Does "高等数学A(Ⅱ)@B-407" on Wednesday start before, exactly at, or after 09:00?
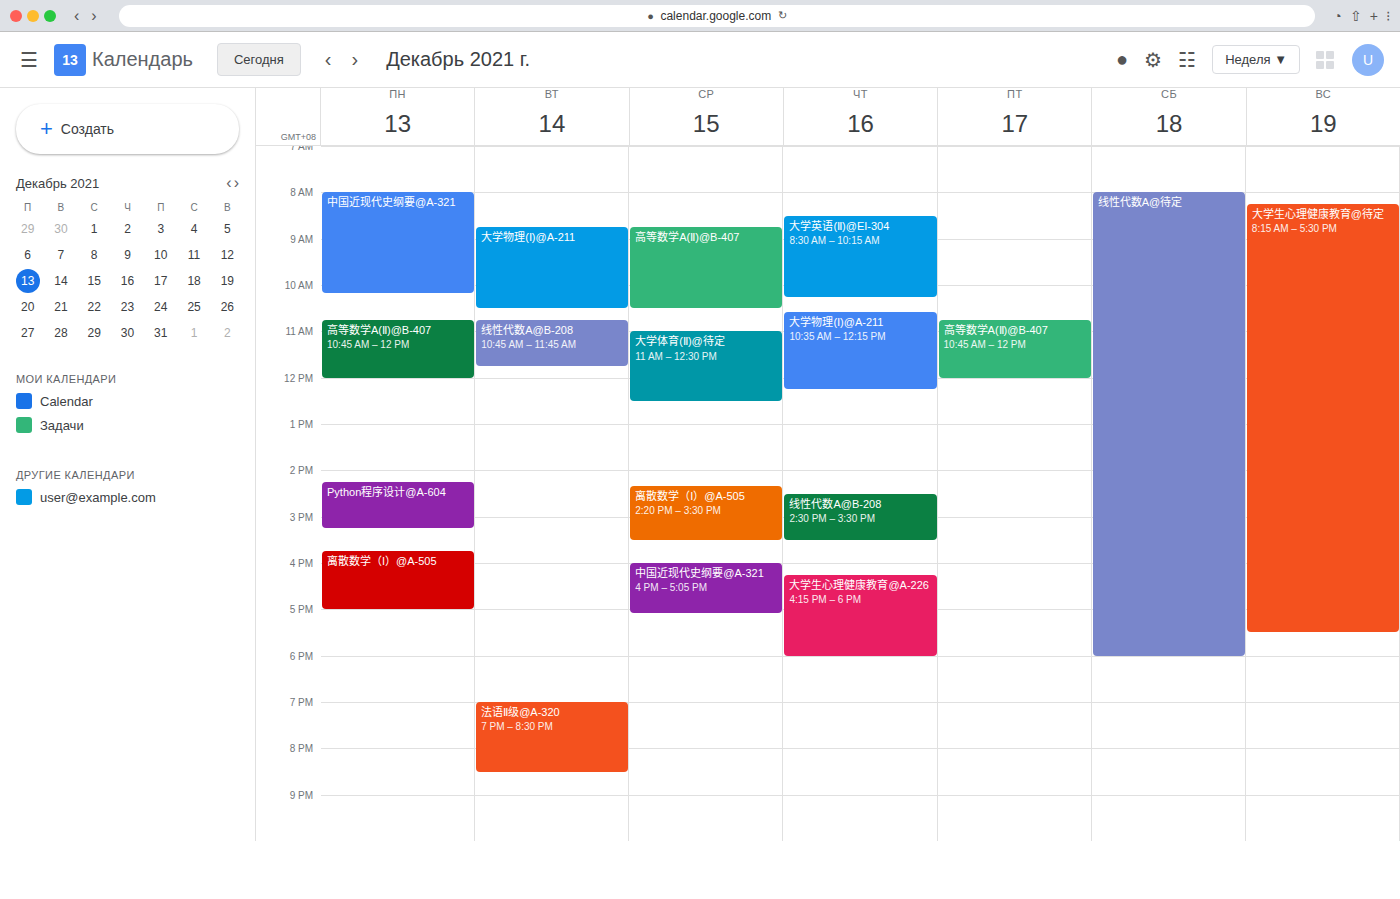
08:45 -- before 09:00, 15 minutes above the 09:00 line.